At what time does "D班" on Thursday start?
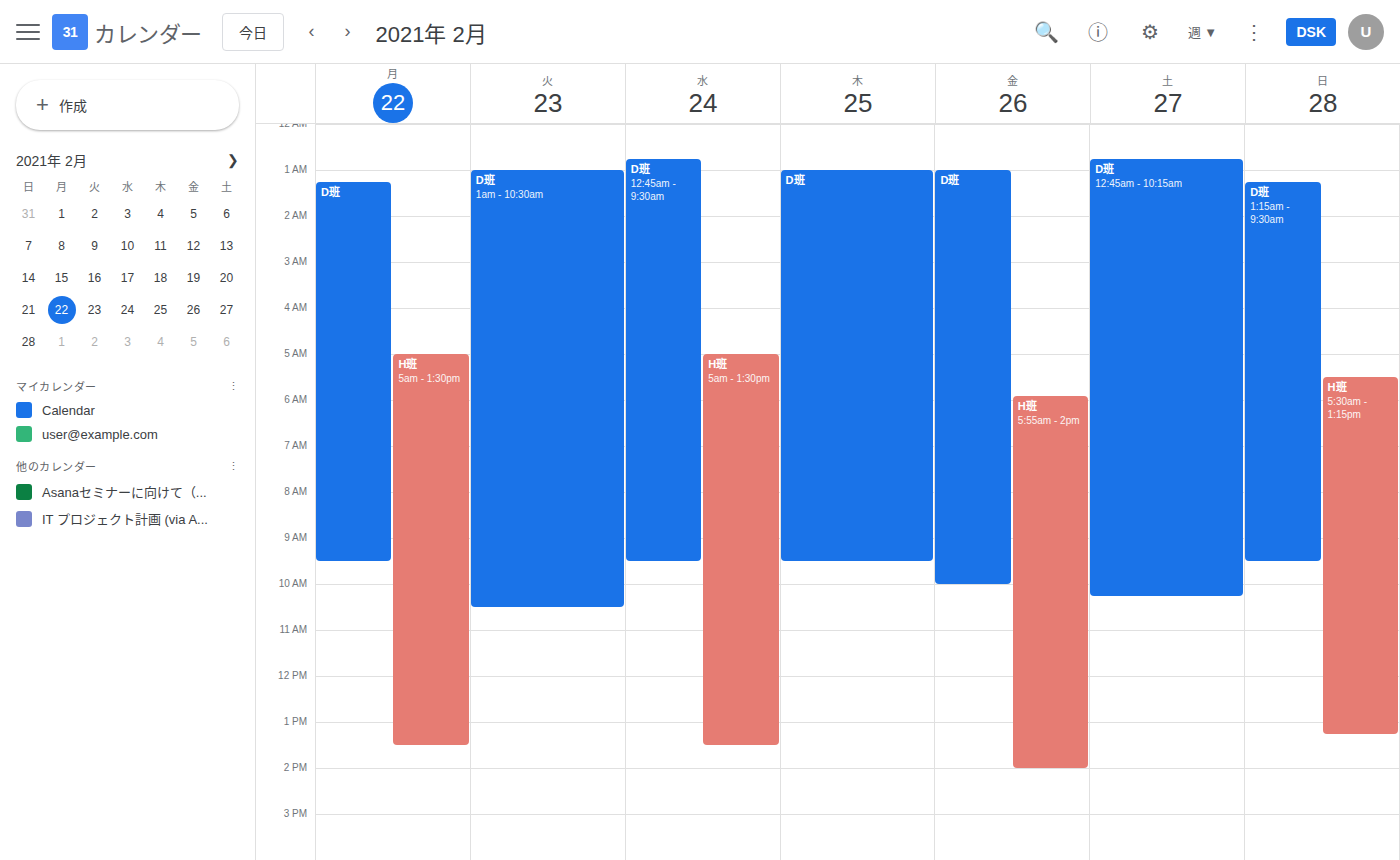
1:00 AM